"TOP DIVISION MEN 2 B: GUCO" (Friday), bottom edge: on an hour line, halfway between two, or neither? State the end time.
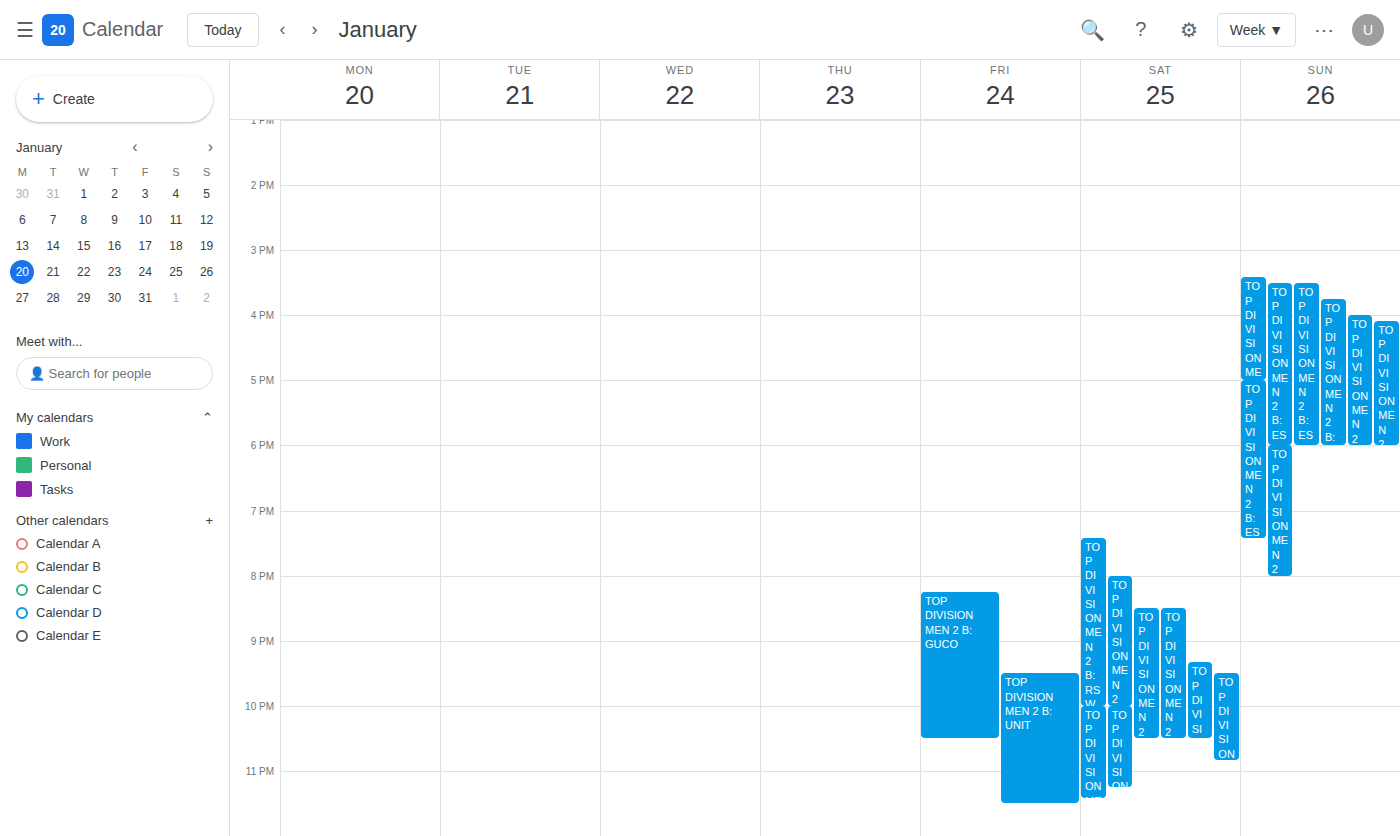
10:30 PM -- halfway between the 10 PM and 11 PM lines.